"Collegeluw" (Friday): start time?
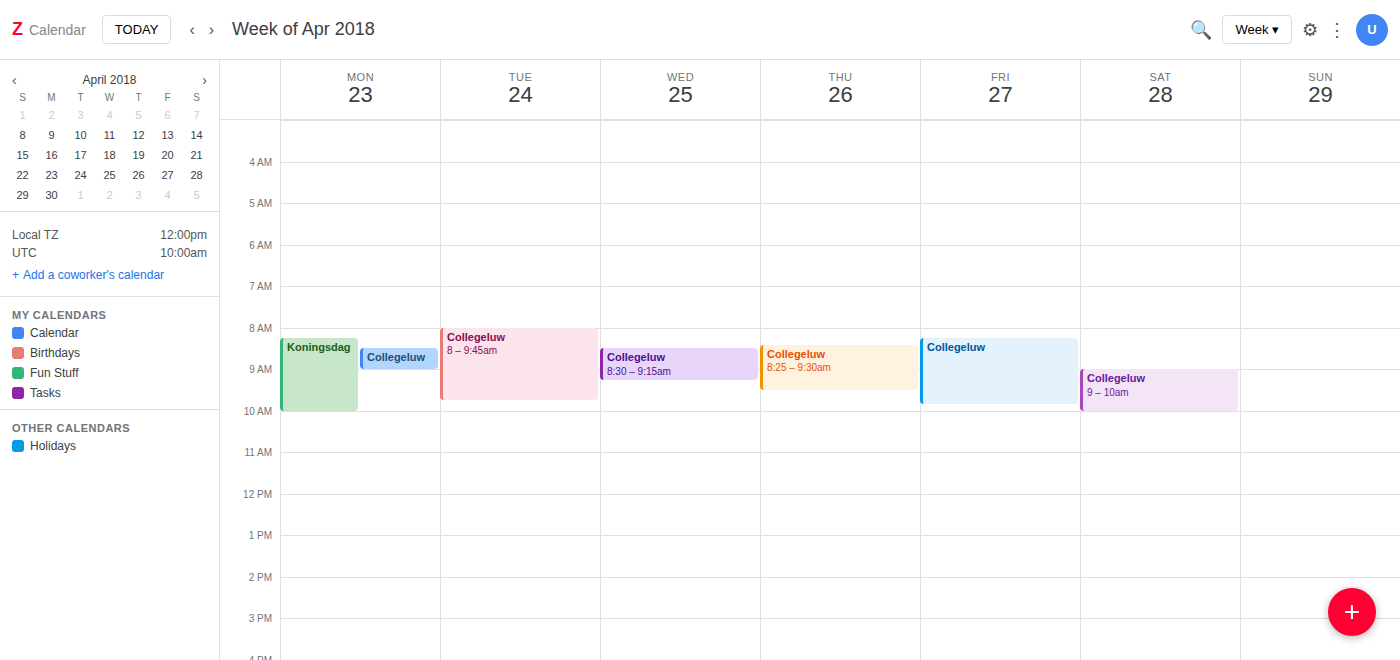
08:15